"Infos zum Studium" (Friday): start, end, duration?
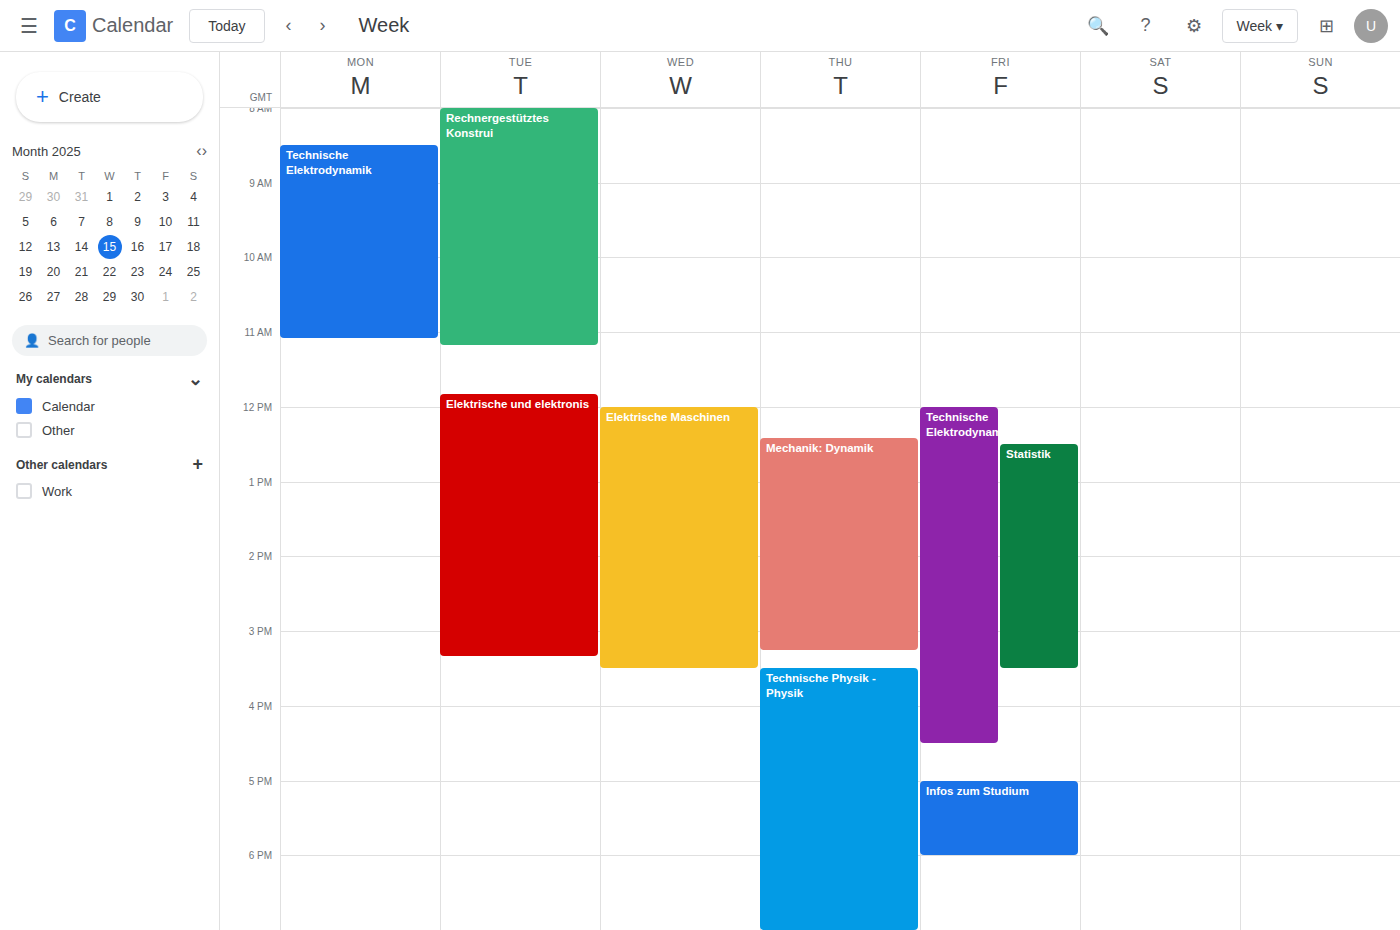
5:00 PM to 6:00 PM, 1 hour